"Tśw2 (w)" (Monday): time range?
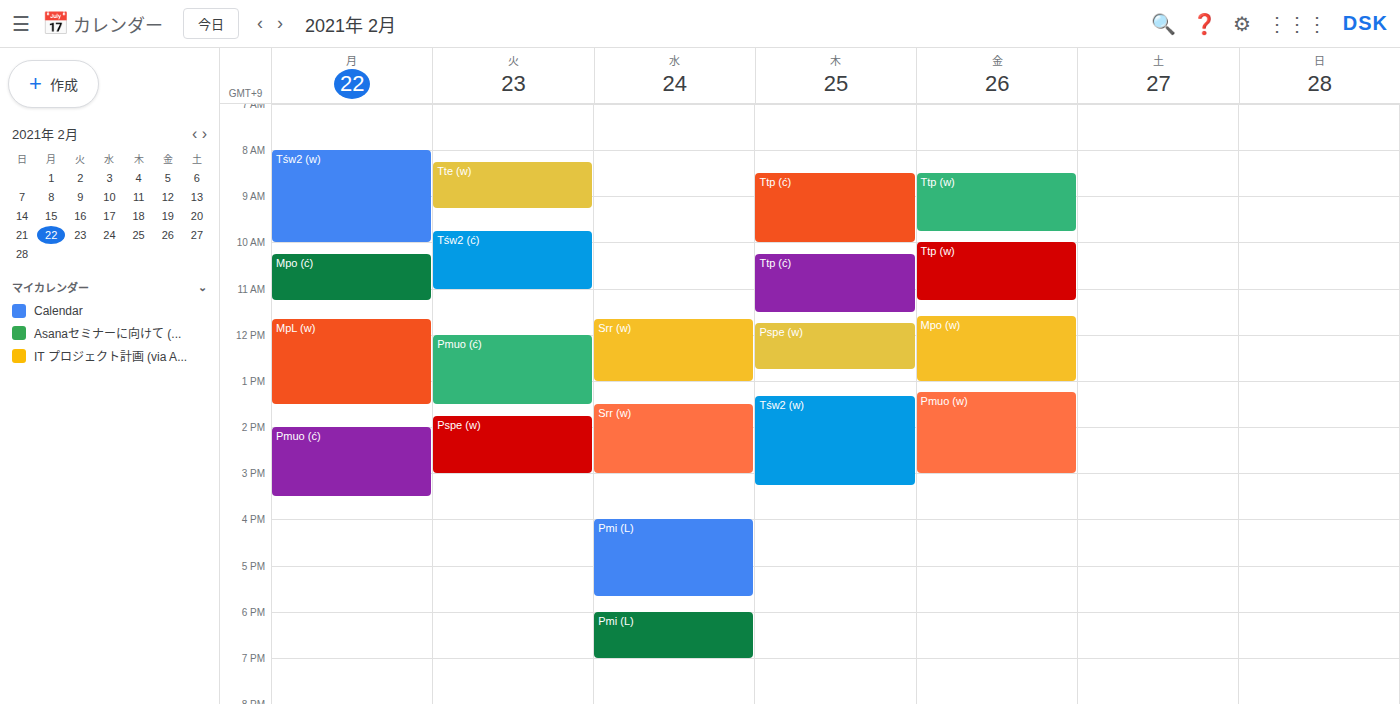
8:00 AM to 10:00 AM